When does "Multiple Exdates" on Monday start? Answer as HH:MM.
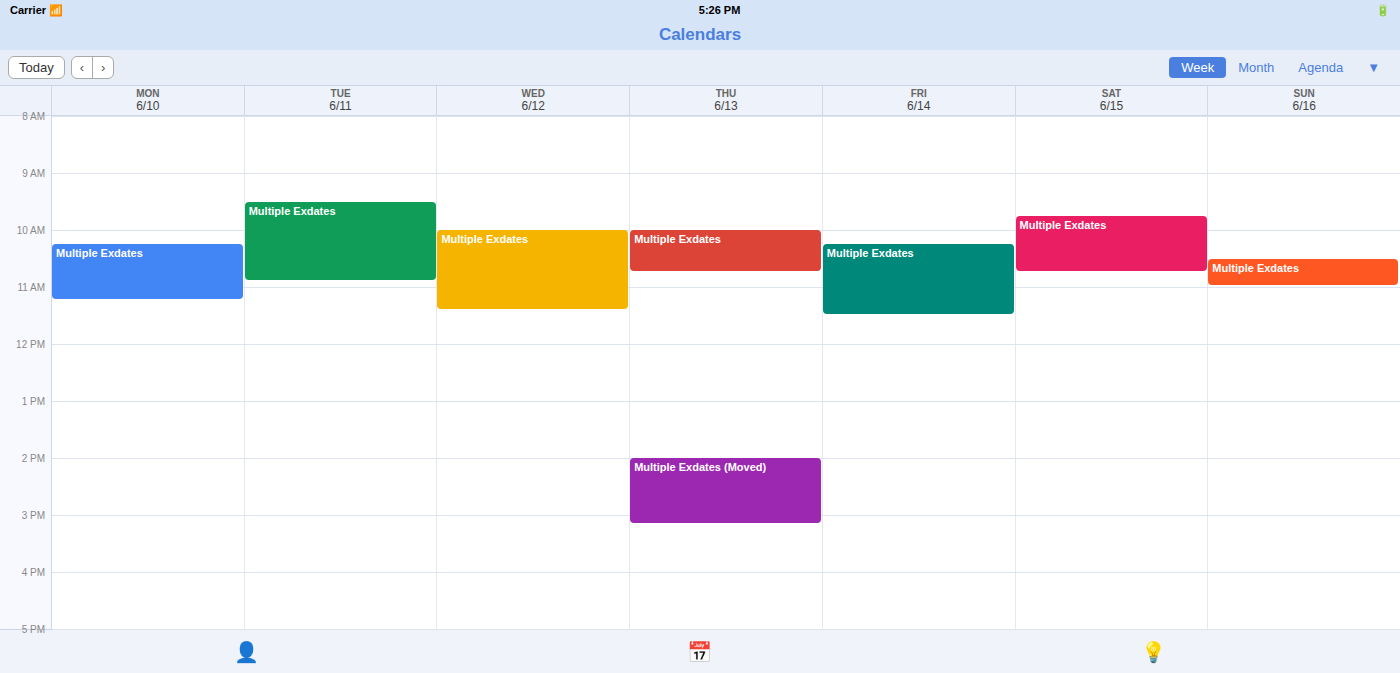
10:15